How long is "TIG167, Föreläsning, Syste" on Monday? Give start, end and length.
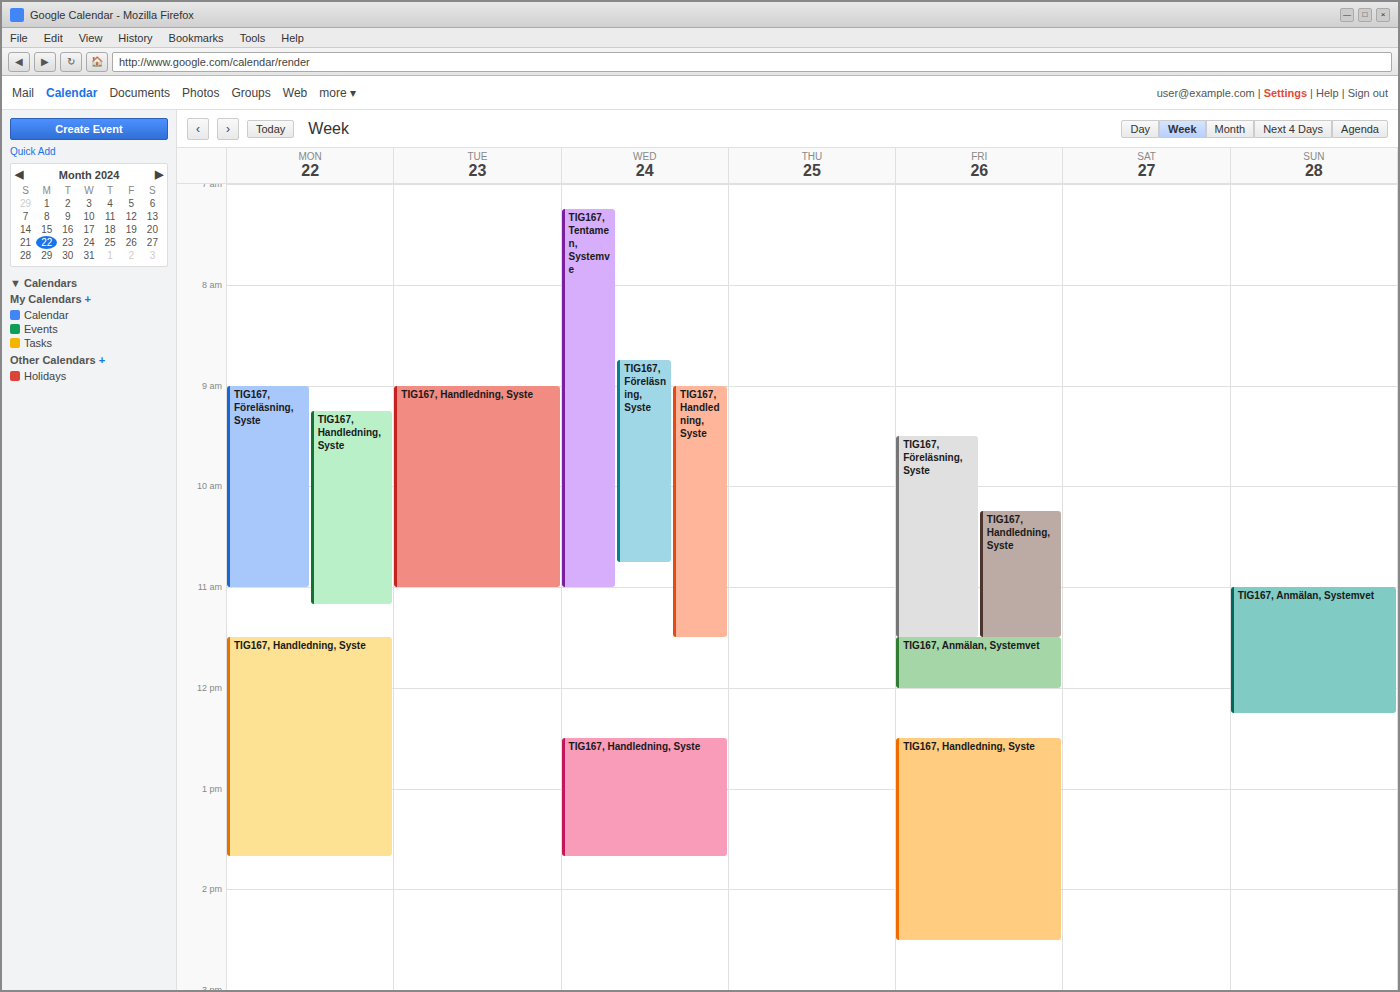
9:00 AM to 11:00 AM, 2 hours